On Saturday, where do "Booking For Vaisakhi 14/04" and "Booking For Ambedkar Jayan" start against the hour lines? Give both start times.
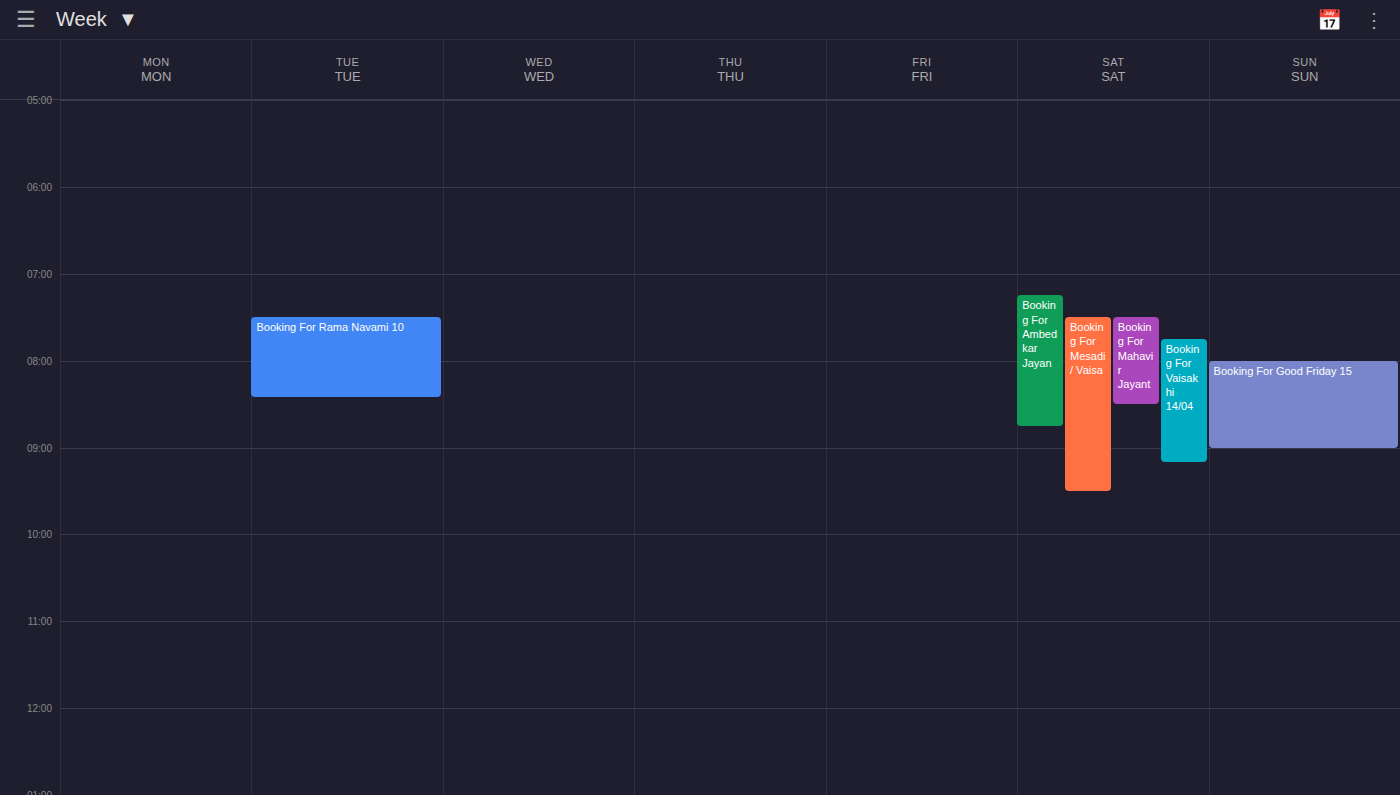
"Booking For Vaisakhi 14/04": 07:45, neither: three quarters of the way from the 07:00 line to the 08:00 line. "Booking For Ambedkar Jayan": 07:15, neither: a quarter of the way from the 07:00 line to the 08:00 line.